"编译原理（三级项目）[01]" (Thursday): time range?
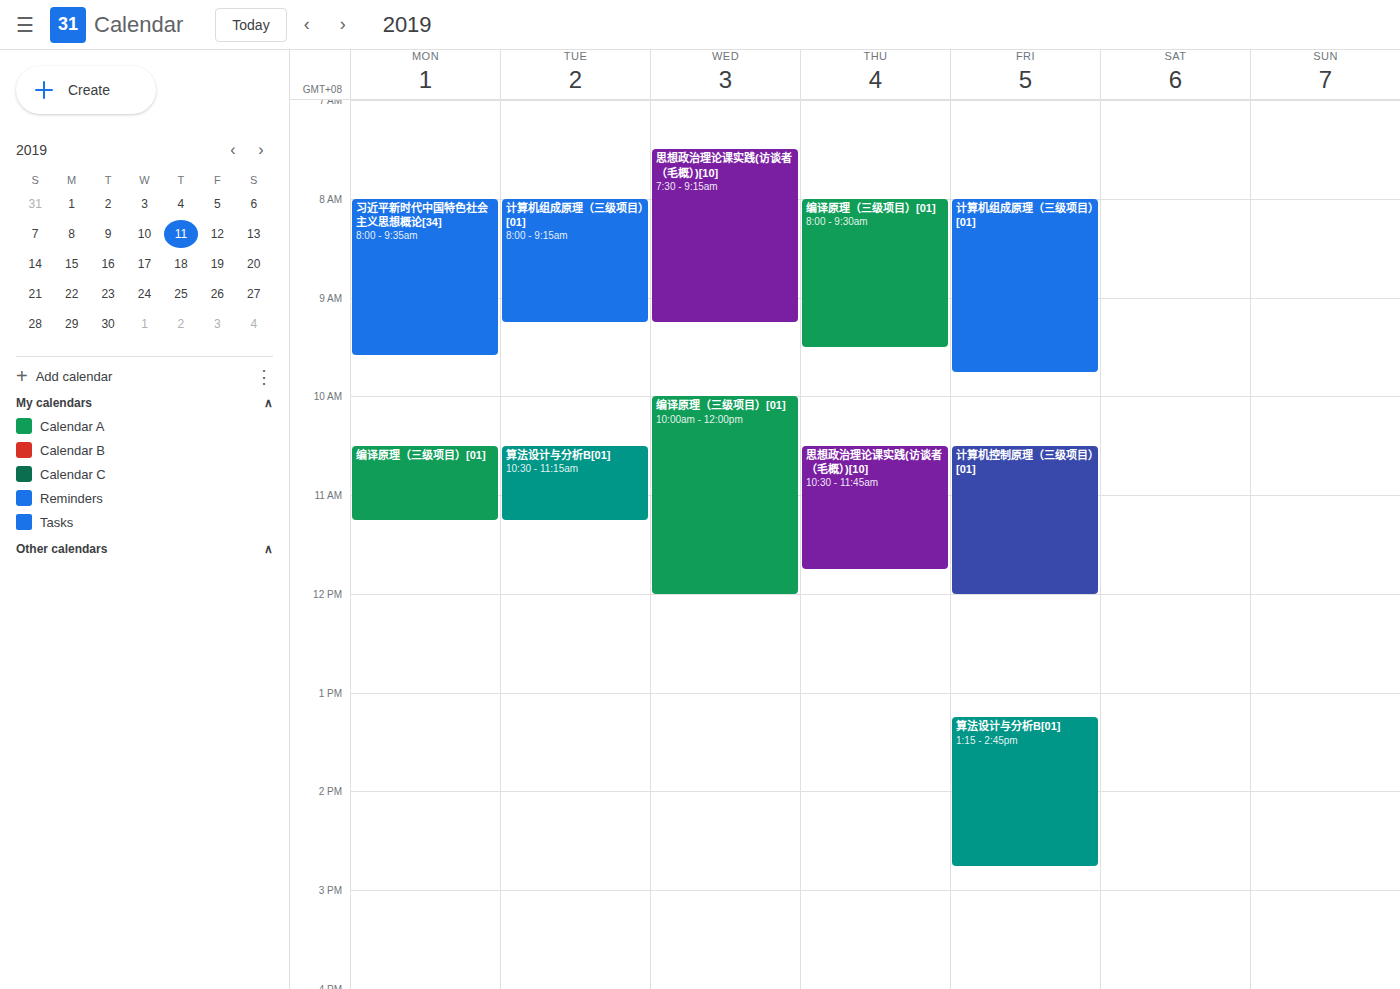
8:00 AM to 9:30 AM